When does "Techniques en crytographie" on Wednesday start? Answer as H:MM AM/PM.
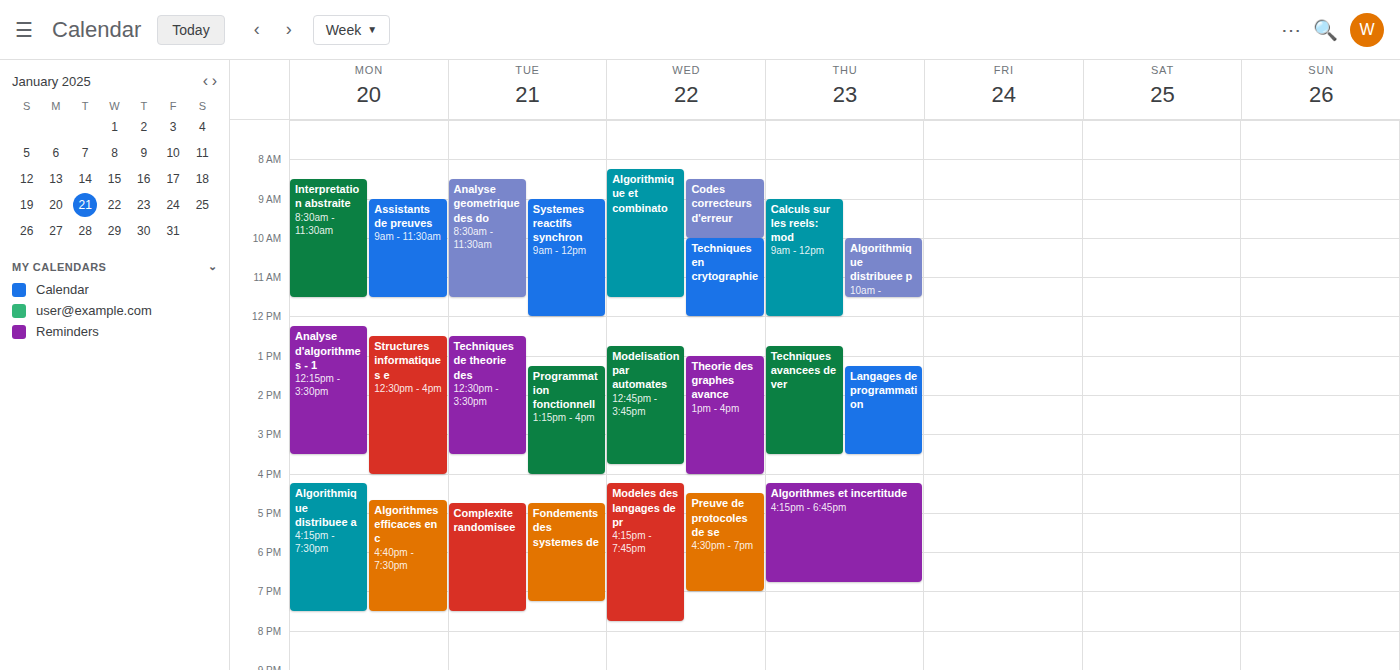
10:00 AM